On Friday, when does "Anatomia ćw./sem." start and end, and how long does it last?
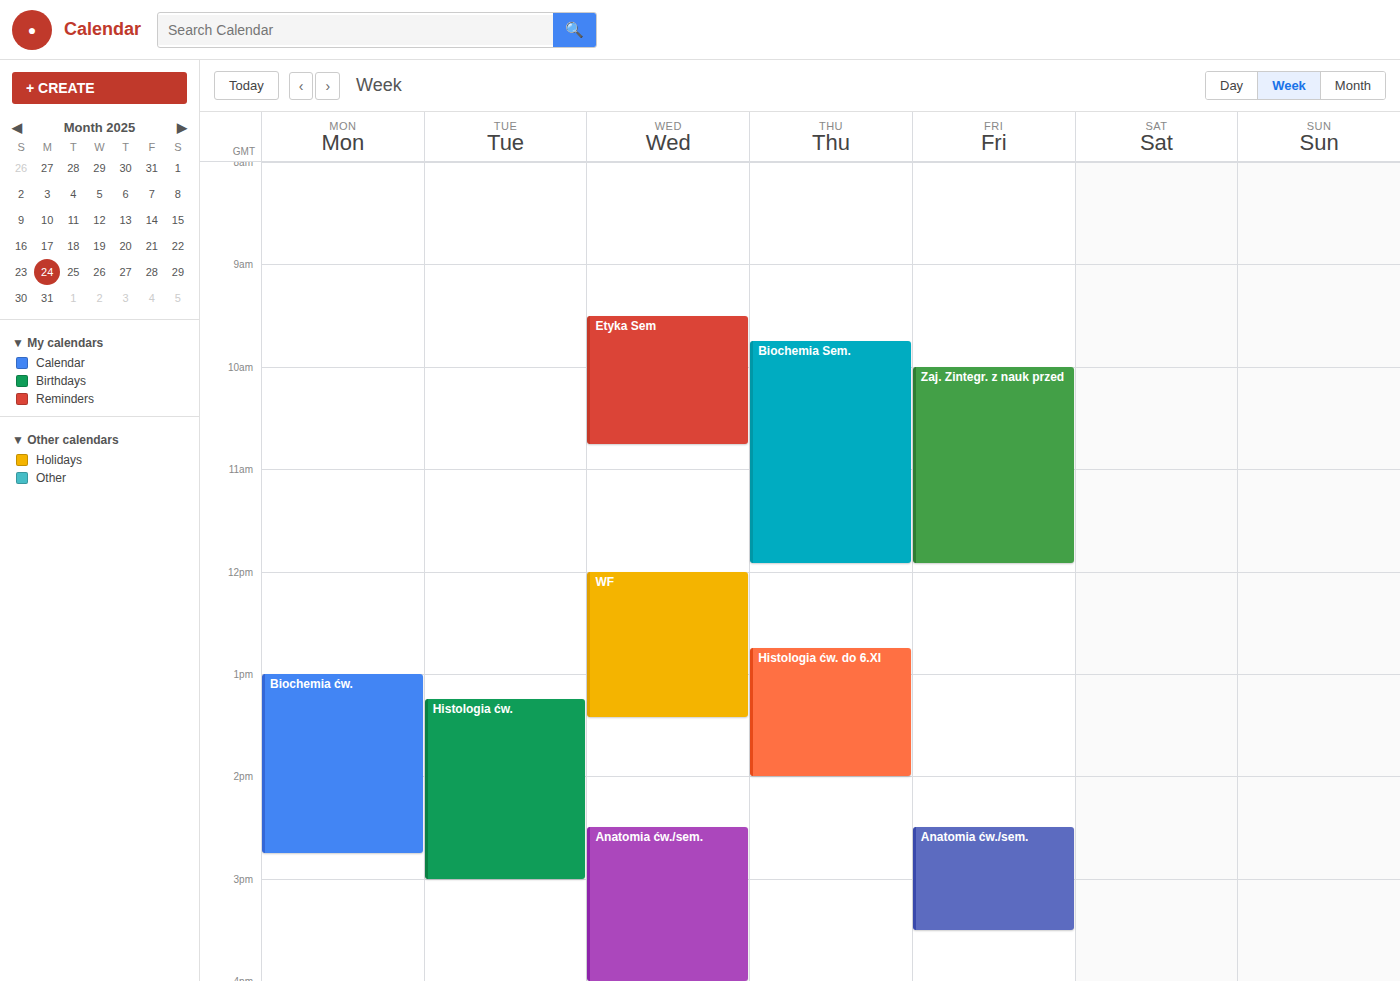
14:30 to 15:30, 1 hour